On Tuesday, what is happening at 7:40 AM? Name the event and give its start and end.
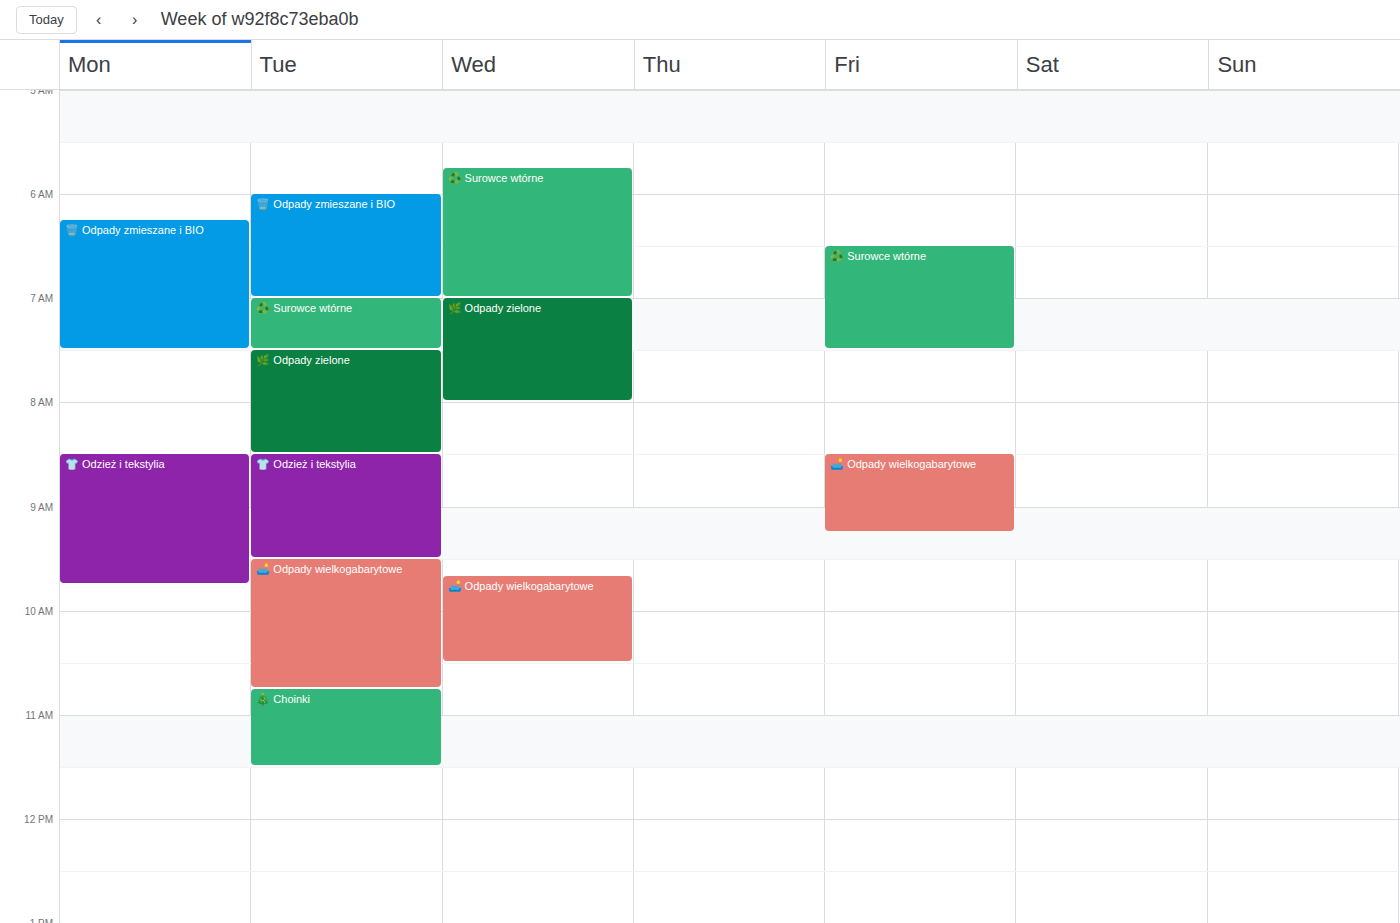
"🌿 Odpady zielone", 7:30 AM to 8:30 AM